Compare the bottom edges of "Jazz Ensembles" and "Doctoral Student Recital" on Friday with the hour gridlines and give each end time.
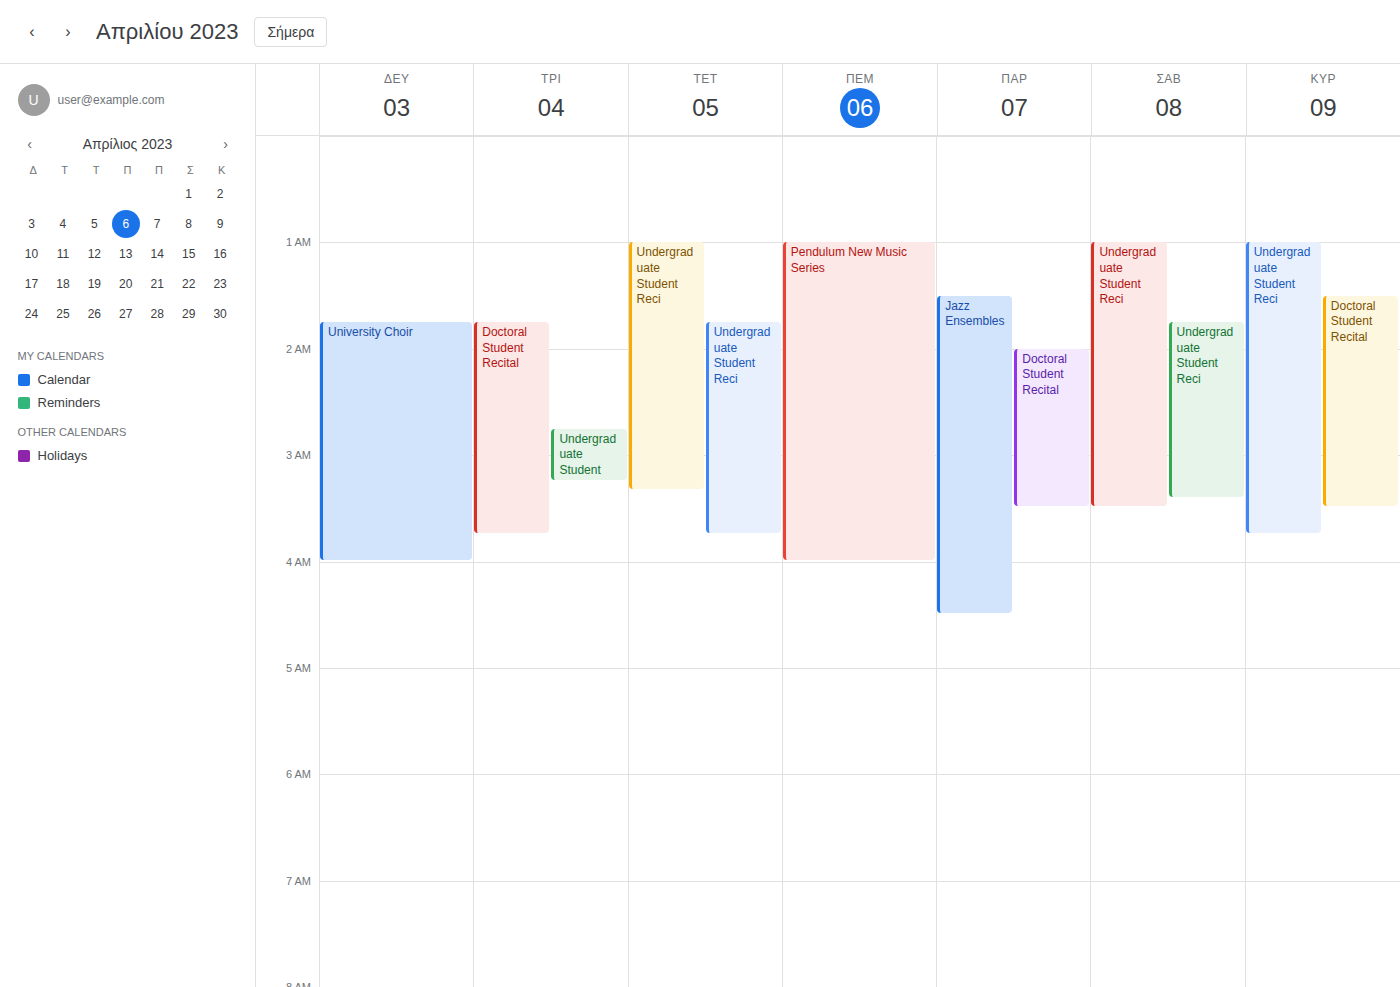
"Jazz Ensembles": 4:30 AM, halfway between the 4 AM and 5 AM lines. "Doctoral Student Recital": 3:30 AM, halfway between the 3 AM and 4 AM lines.